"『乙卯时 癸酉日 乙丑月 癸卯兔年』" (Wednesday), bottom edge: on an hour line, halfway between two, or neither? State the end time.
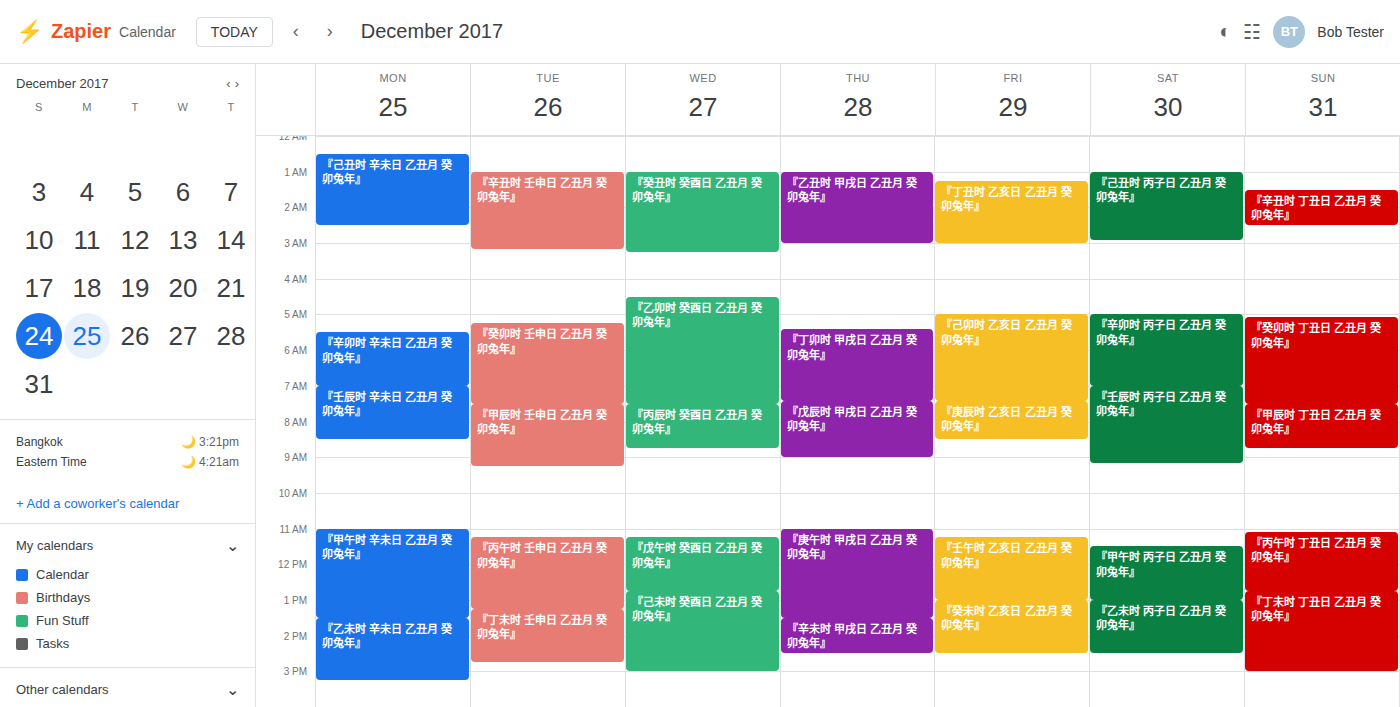
7:30 AM -- halfway between the 7 AM and 8 AM lines.